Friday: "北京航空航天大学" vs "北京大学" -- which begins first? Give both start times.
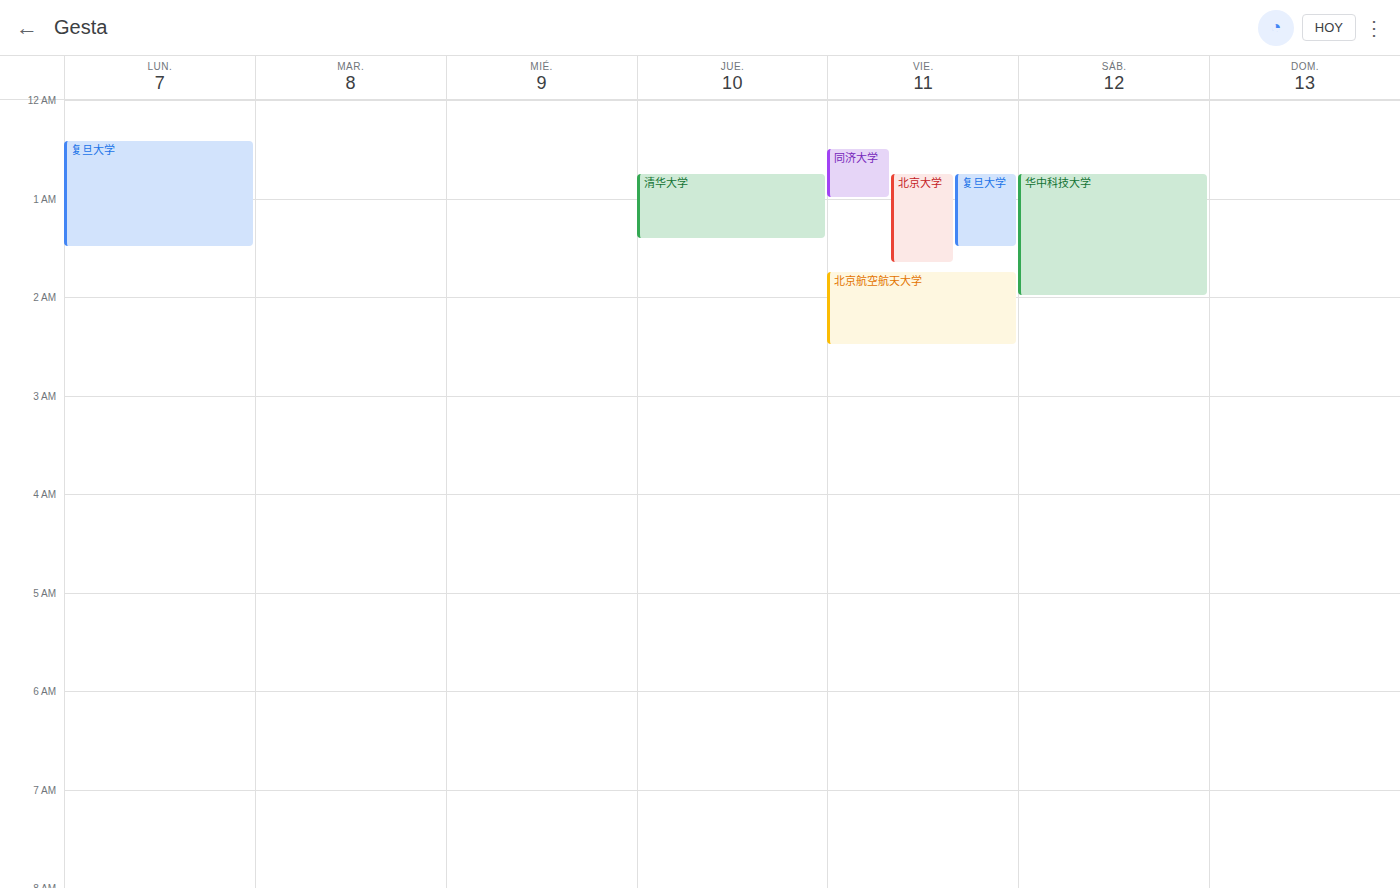
"北京大学" 12:45 AM; "北京航空航天大学" 1:45 AM.